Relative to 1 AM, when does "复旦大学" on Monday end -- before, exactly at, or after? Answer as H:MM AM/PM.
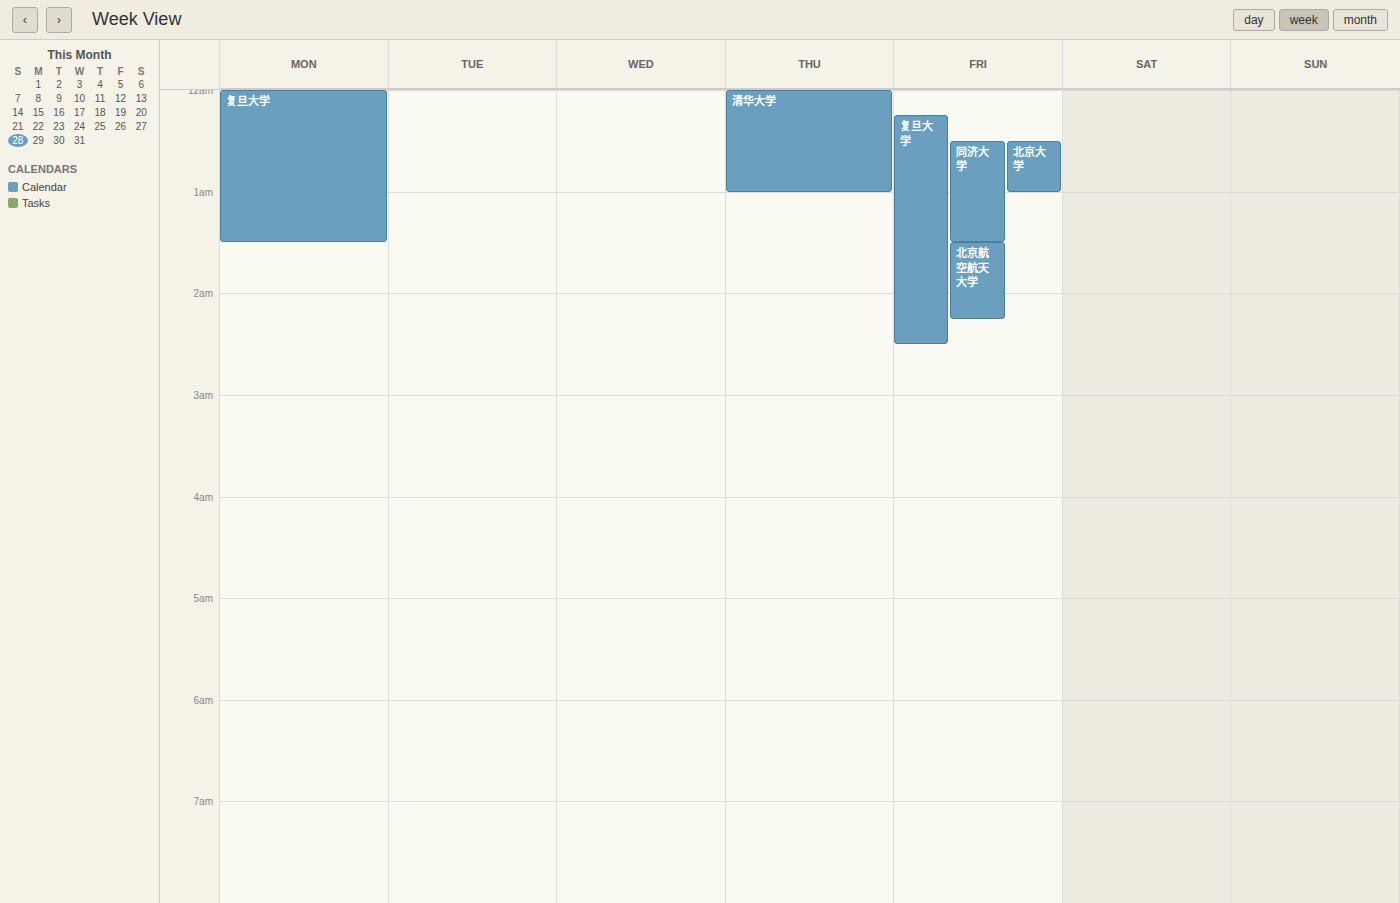
1:30 AM -- after 1 AM, 30 minutes below the 1 AM line.